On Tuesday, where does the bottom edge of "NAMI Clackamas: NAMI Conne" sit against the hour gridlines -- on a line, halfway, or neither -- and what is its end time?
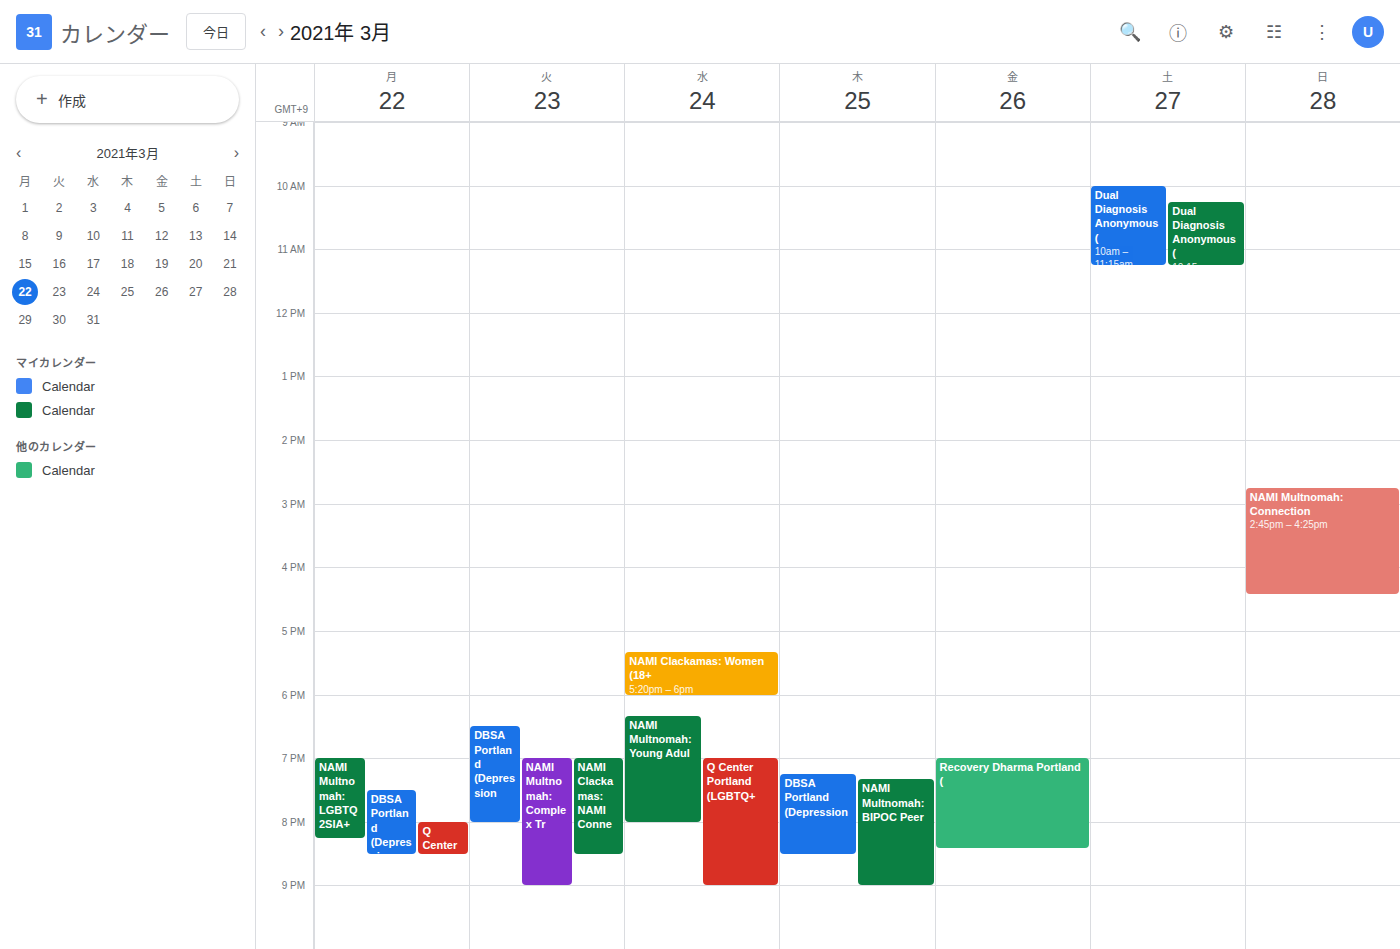
8:30 PM -- halfway between the 8 PM and 9 PM lines.